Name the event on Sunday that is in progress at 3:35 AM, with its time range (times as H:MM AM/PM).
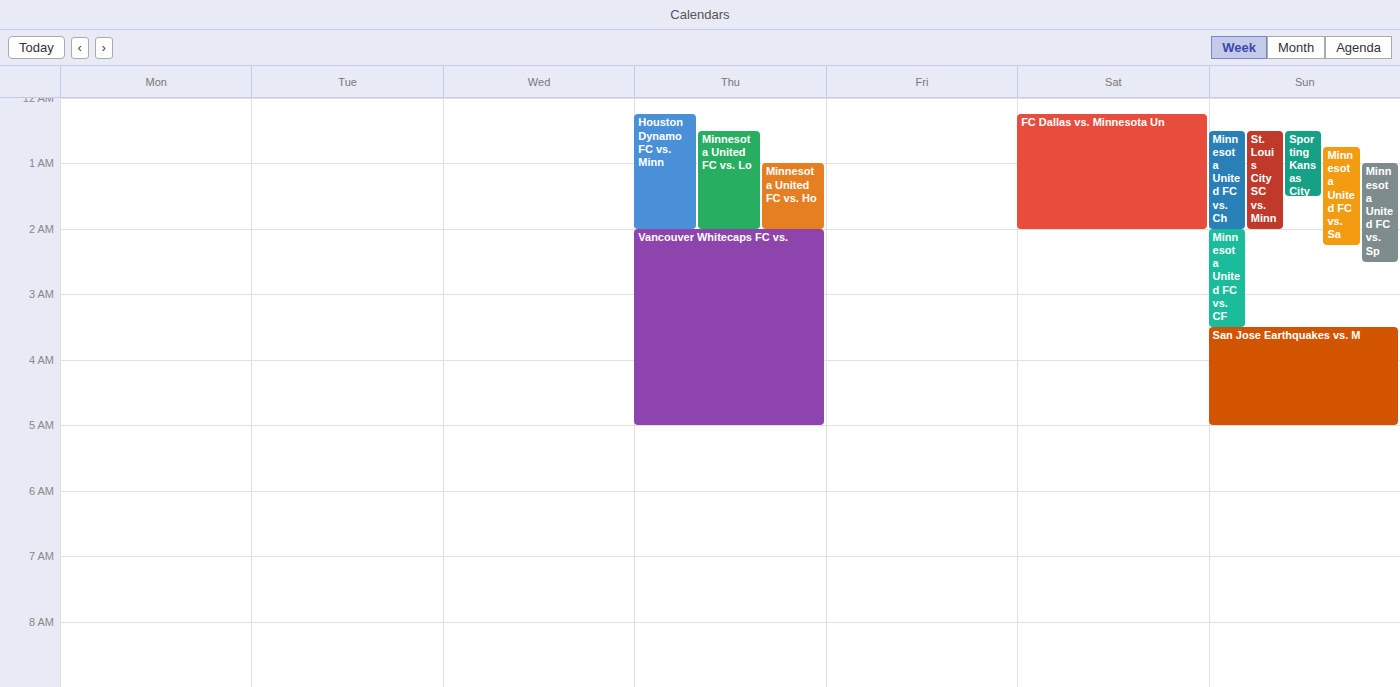
"San Jose Earthquakes vs. M", 3:30 AM to 5:00 AM